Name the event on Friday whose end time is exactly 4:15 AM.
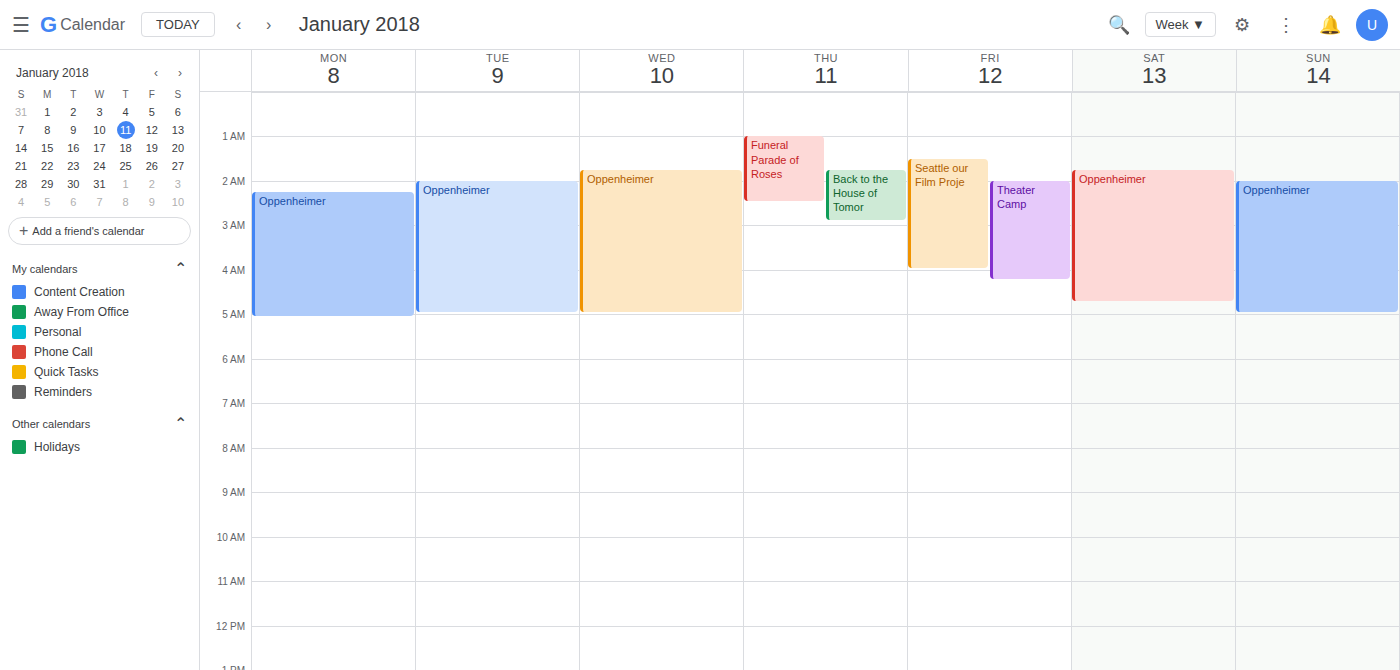
"Theater Camp"